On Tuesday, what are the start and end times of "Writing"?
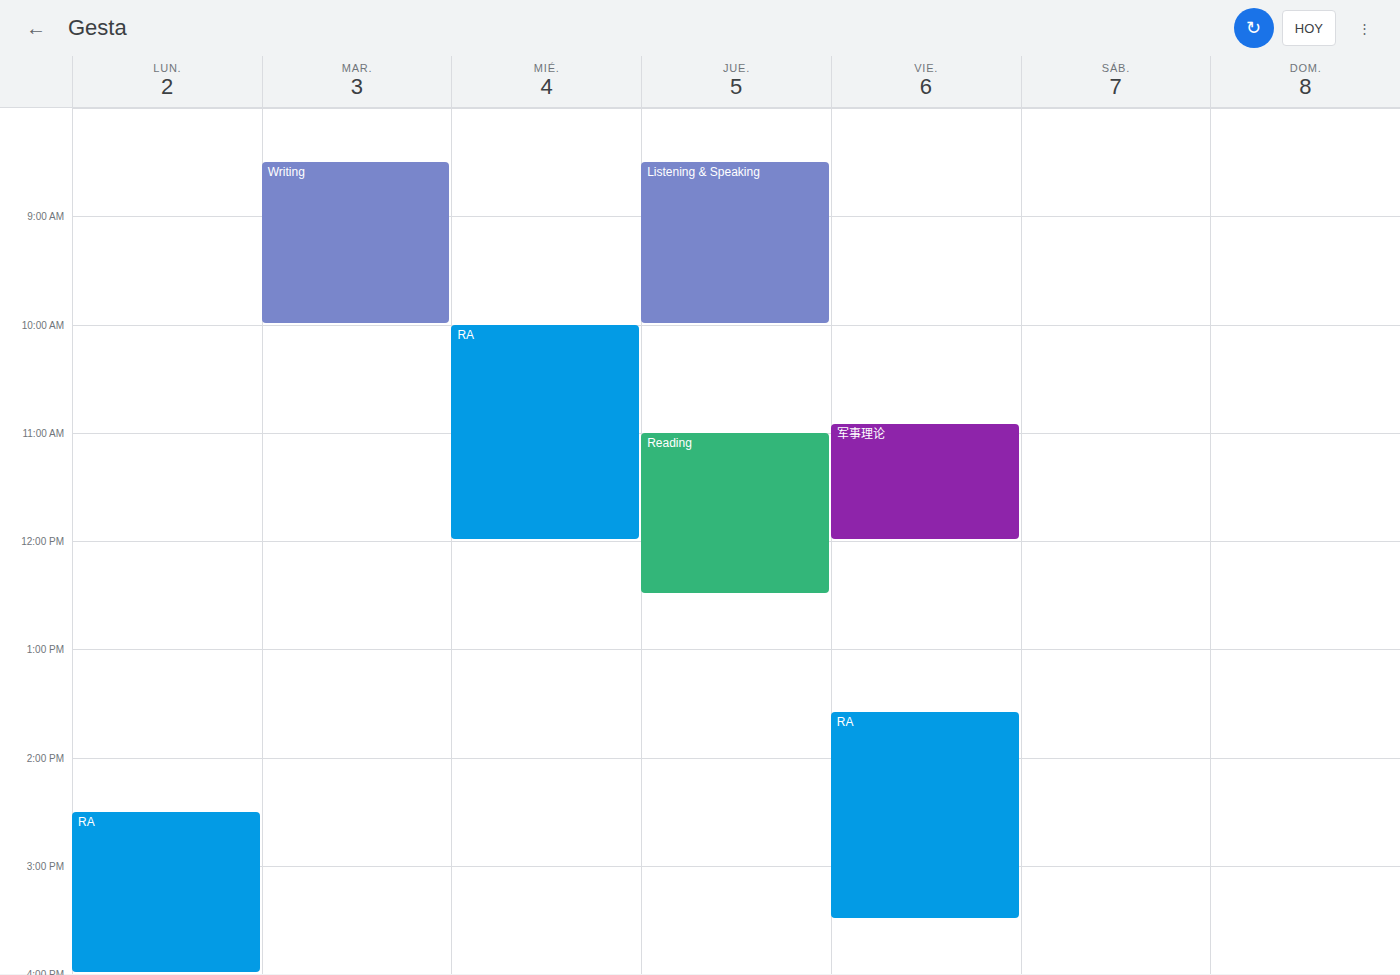
8:30 AM to 10:00 AM